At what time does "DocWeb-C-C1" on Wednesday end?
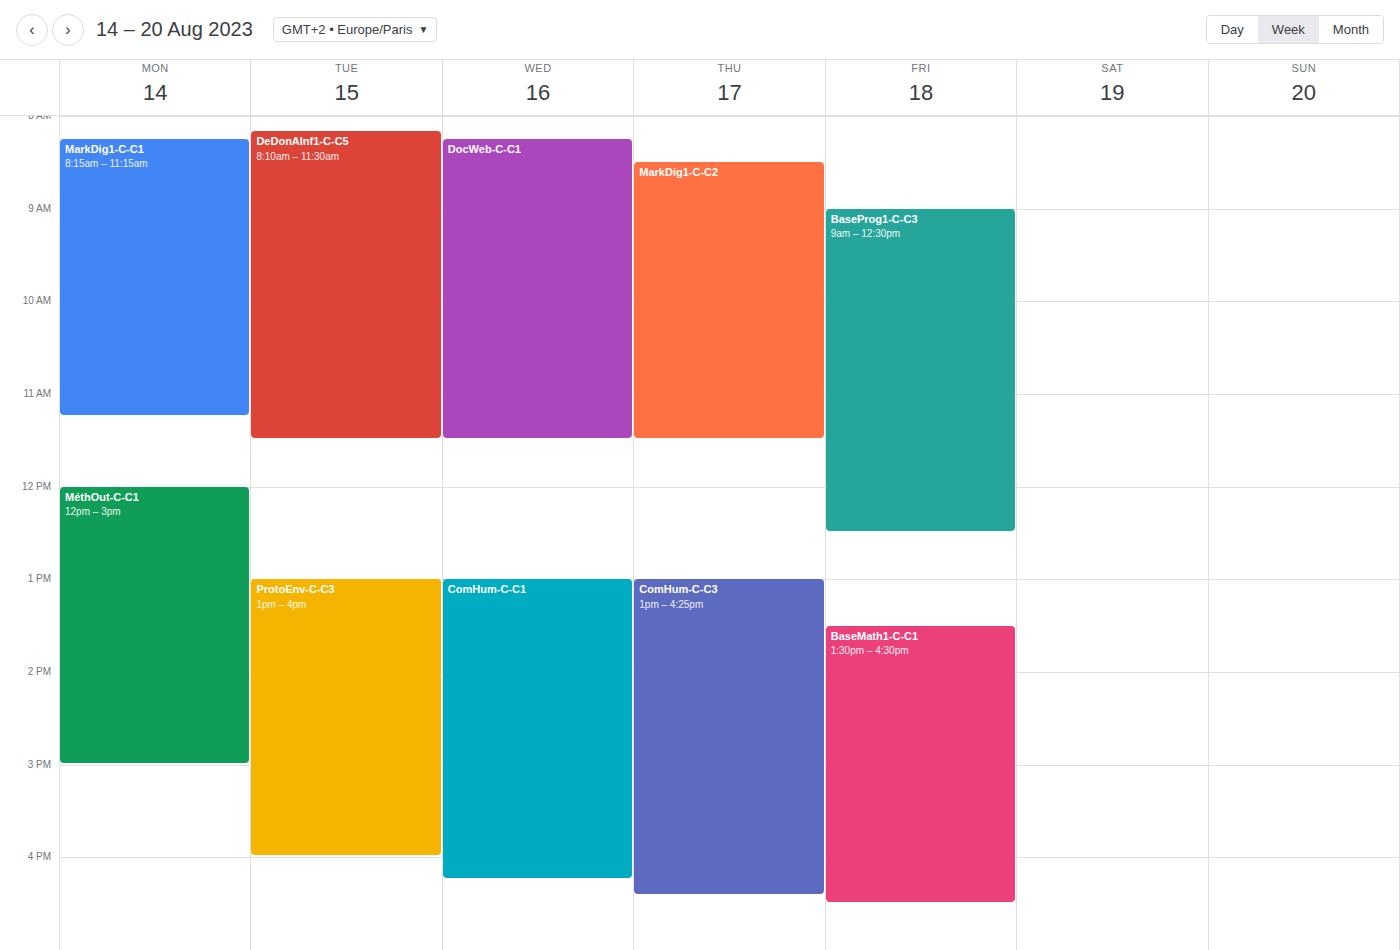
11:30 AM